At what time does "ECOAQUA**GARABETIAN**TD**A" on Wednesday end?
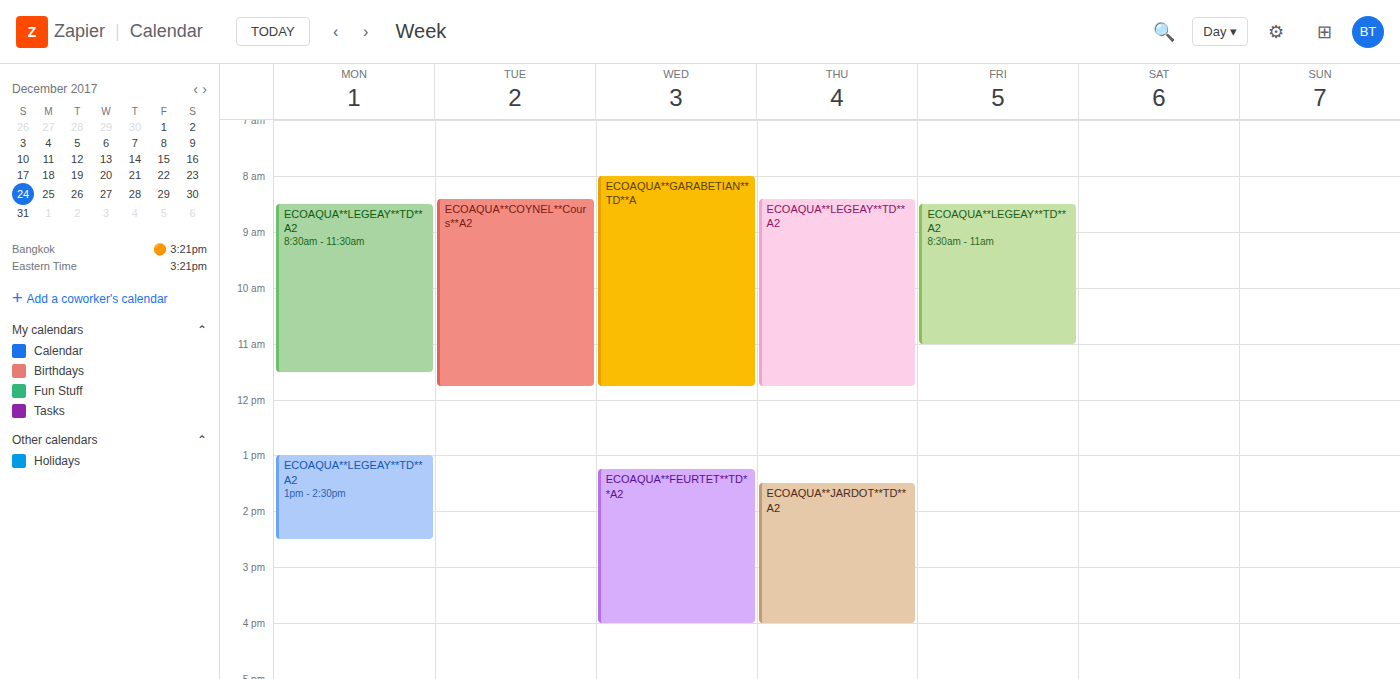
11:45 AM